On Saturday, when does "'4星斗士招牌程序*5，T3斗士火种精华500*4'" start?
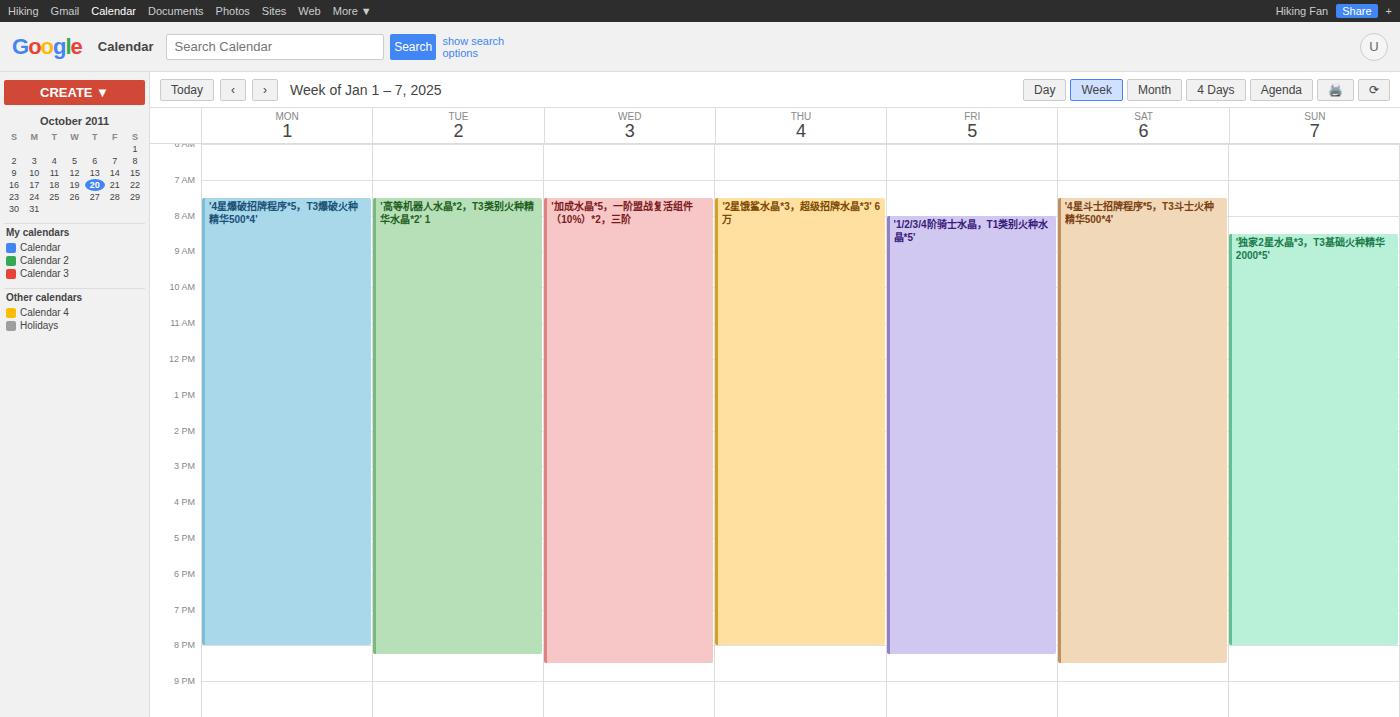
7:30 AM